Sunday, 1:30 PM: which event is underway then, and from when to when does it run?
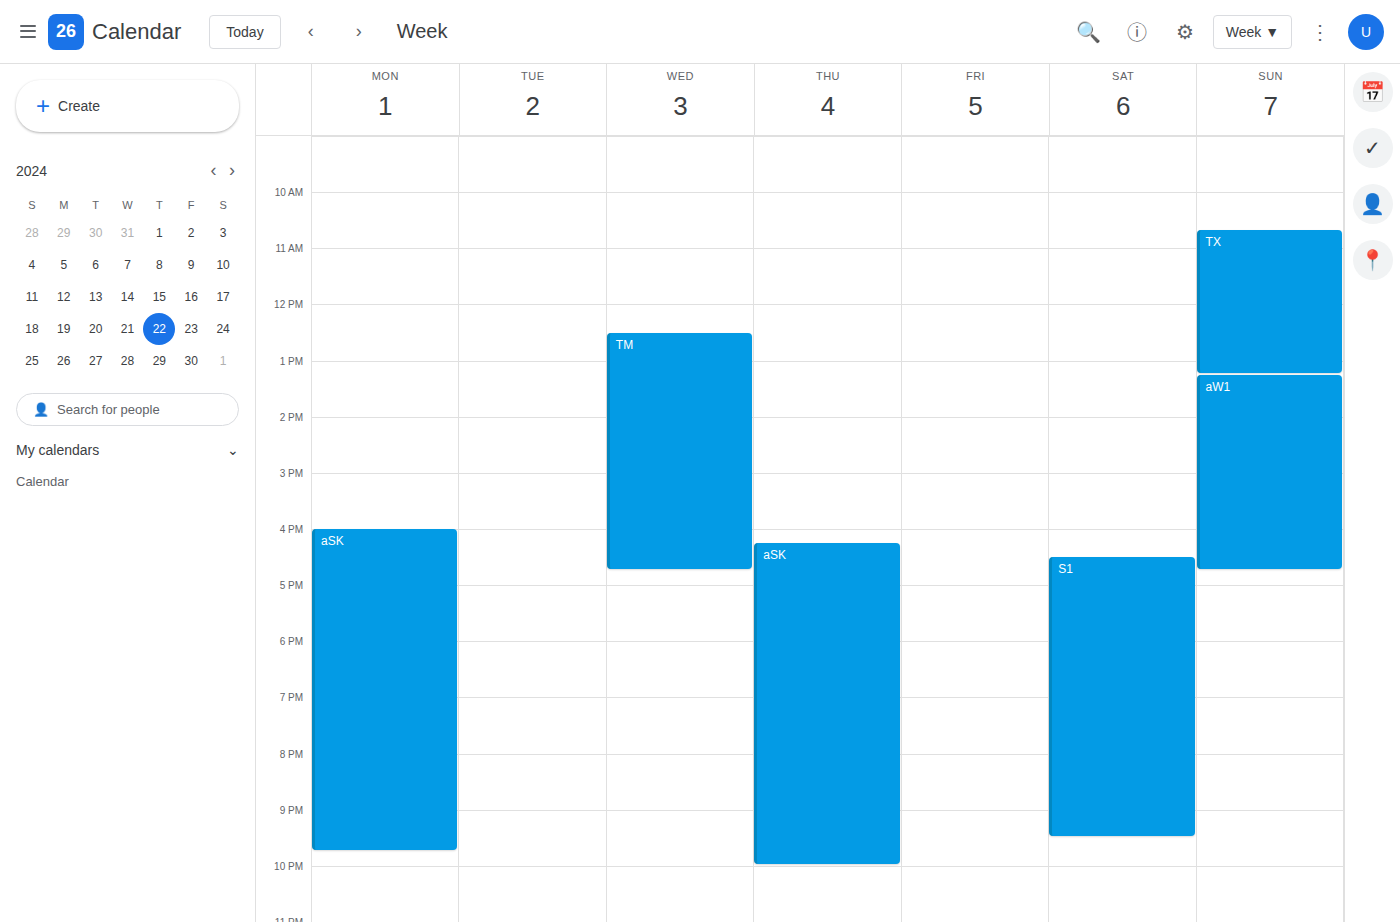
"aW1", 1:15 PM to 4:45 PM